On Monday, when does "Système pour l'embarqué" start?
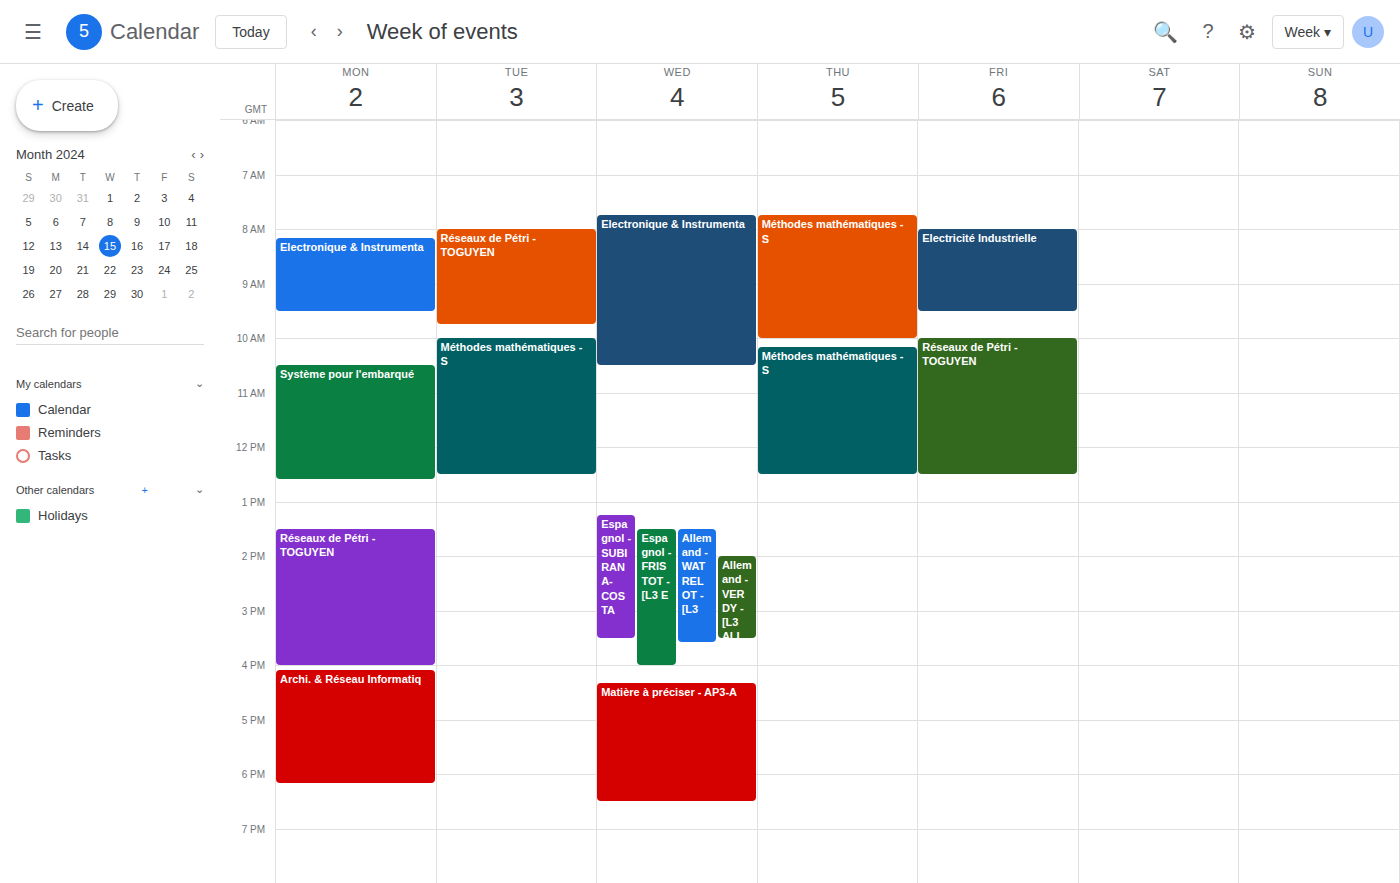
10:30 AM